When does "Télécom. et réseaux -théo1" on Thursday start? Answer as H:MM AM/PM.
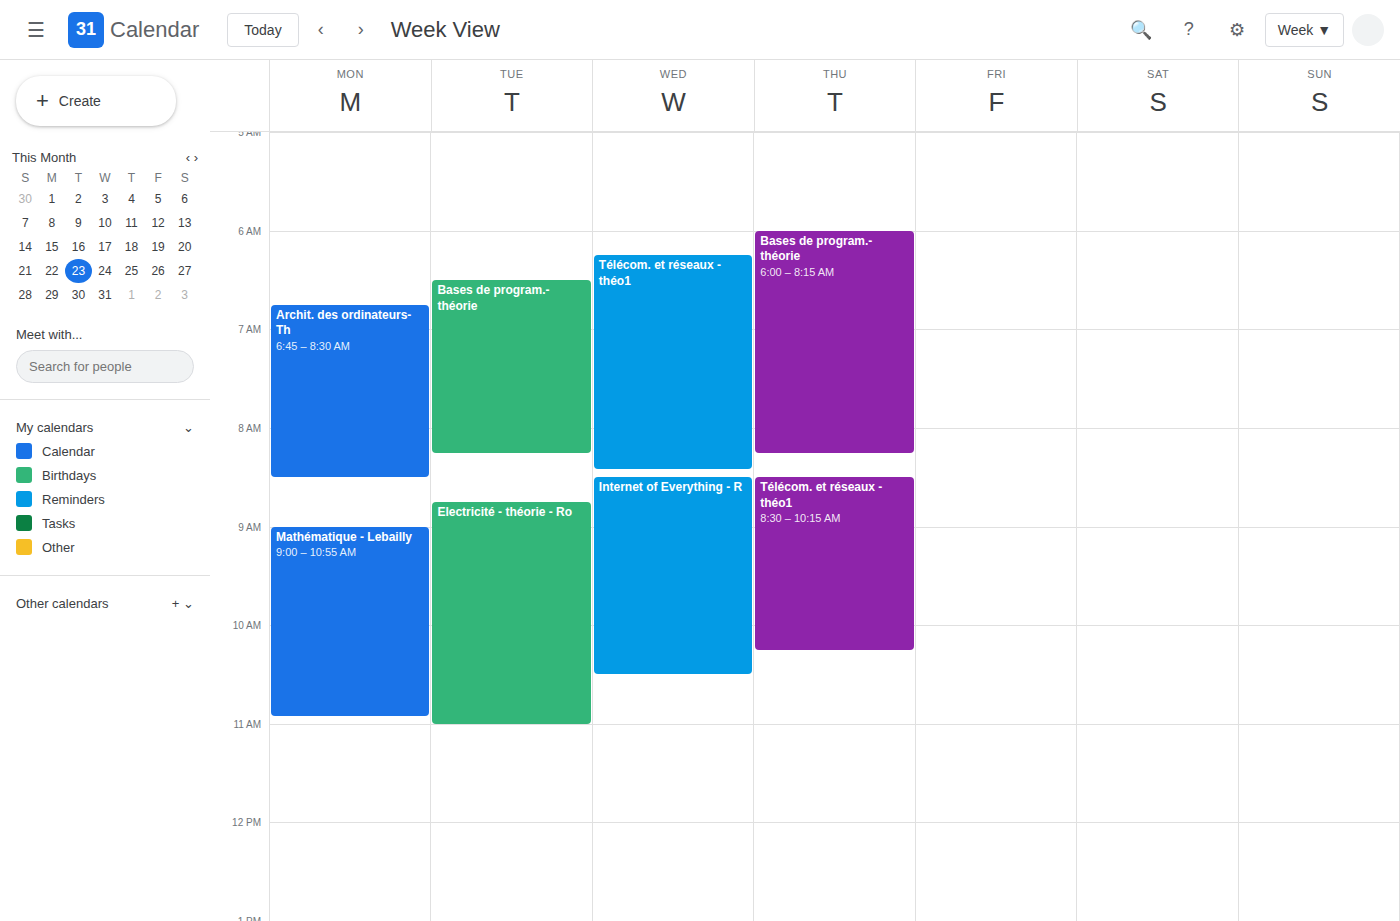
8:30 AM